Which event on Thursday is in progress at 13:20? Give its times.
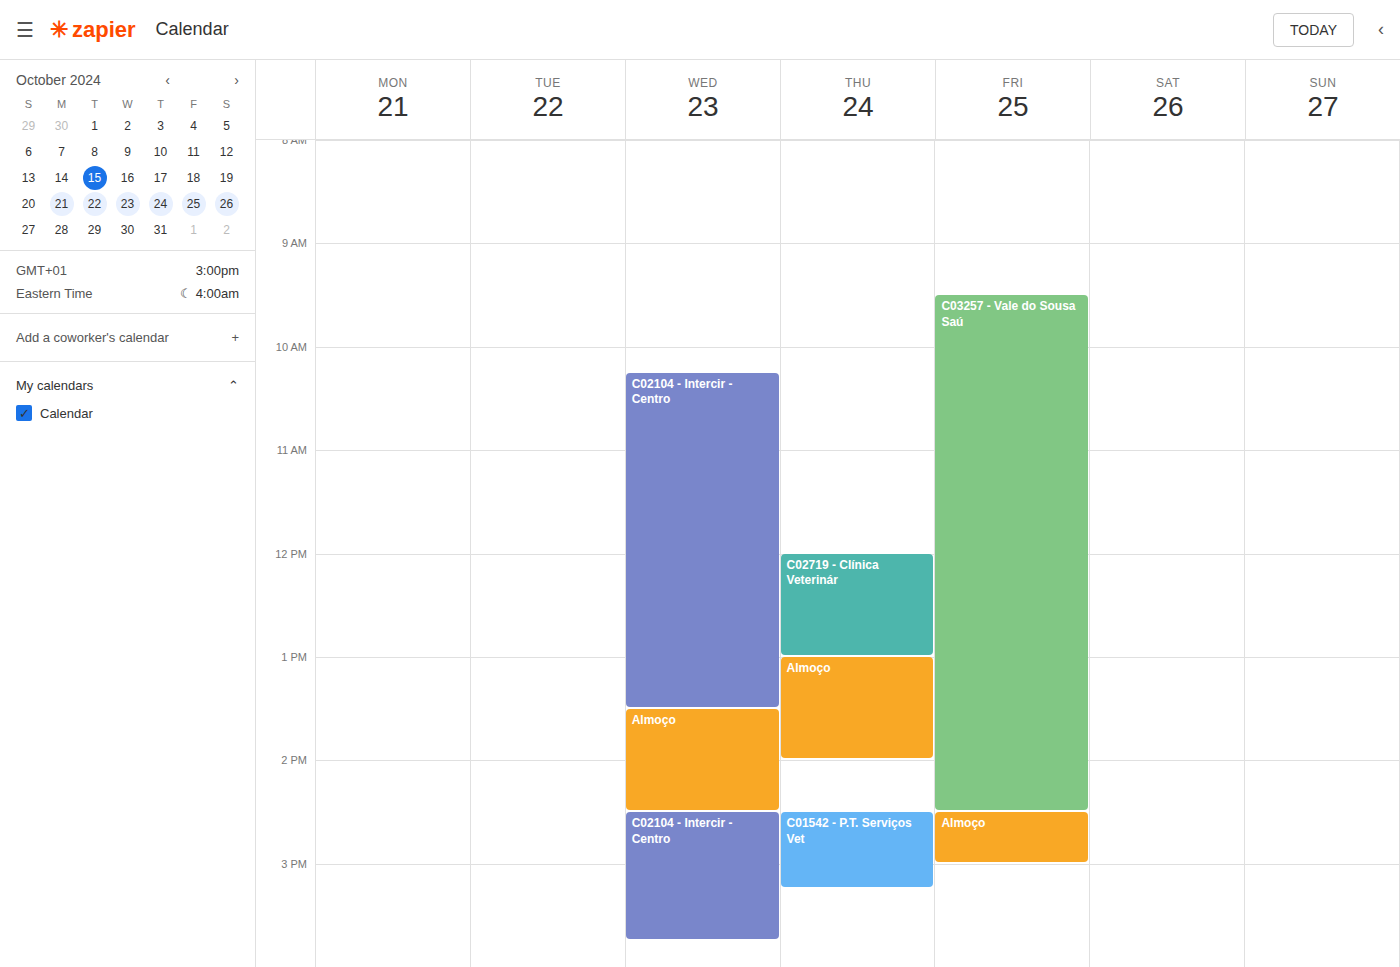
"Almoço", 13:00 to 14:00